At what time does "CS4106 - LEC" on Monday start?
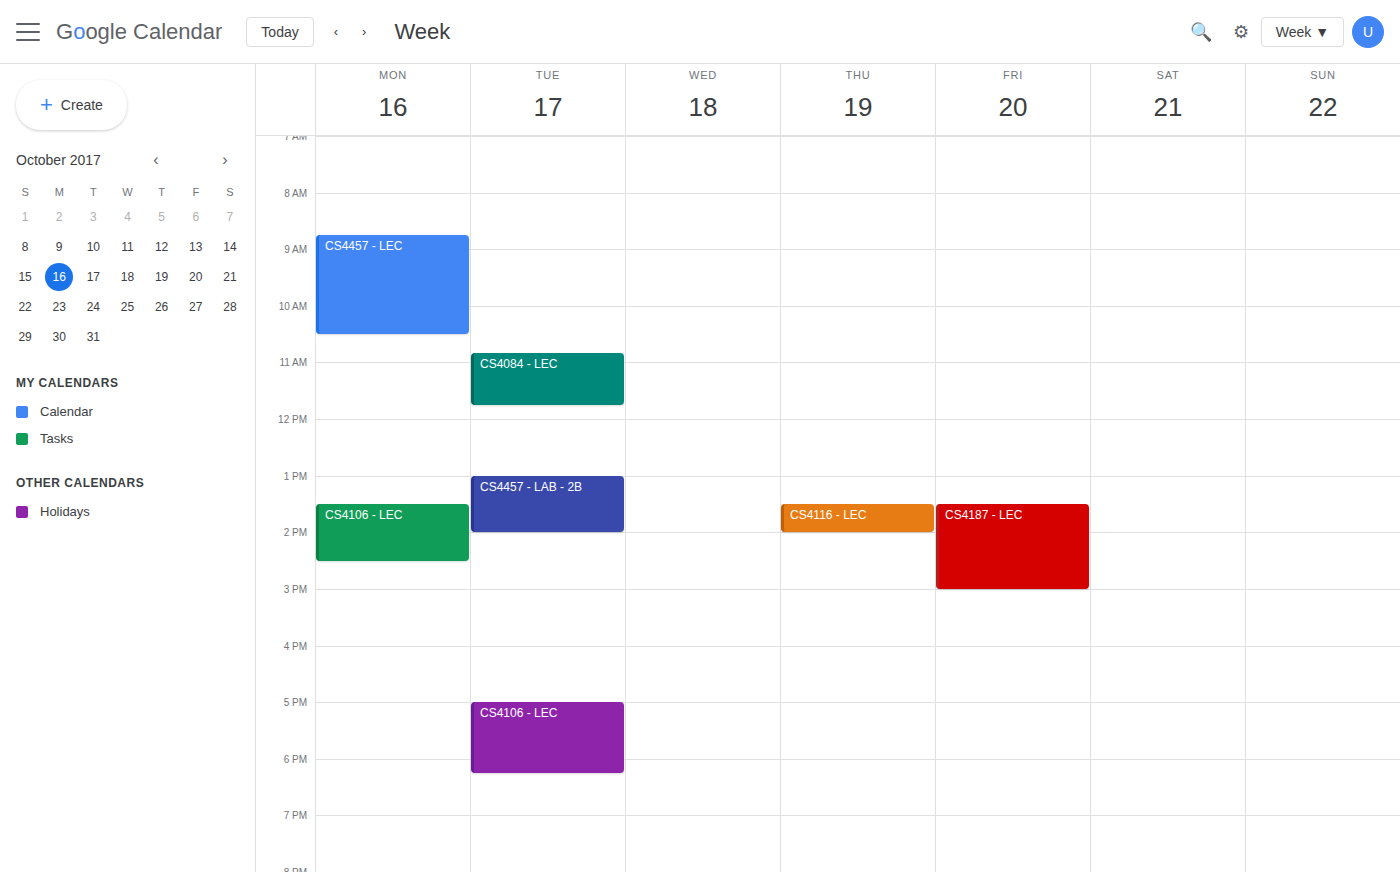
1:30 PM